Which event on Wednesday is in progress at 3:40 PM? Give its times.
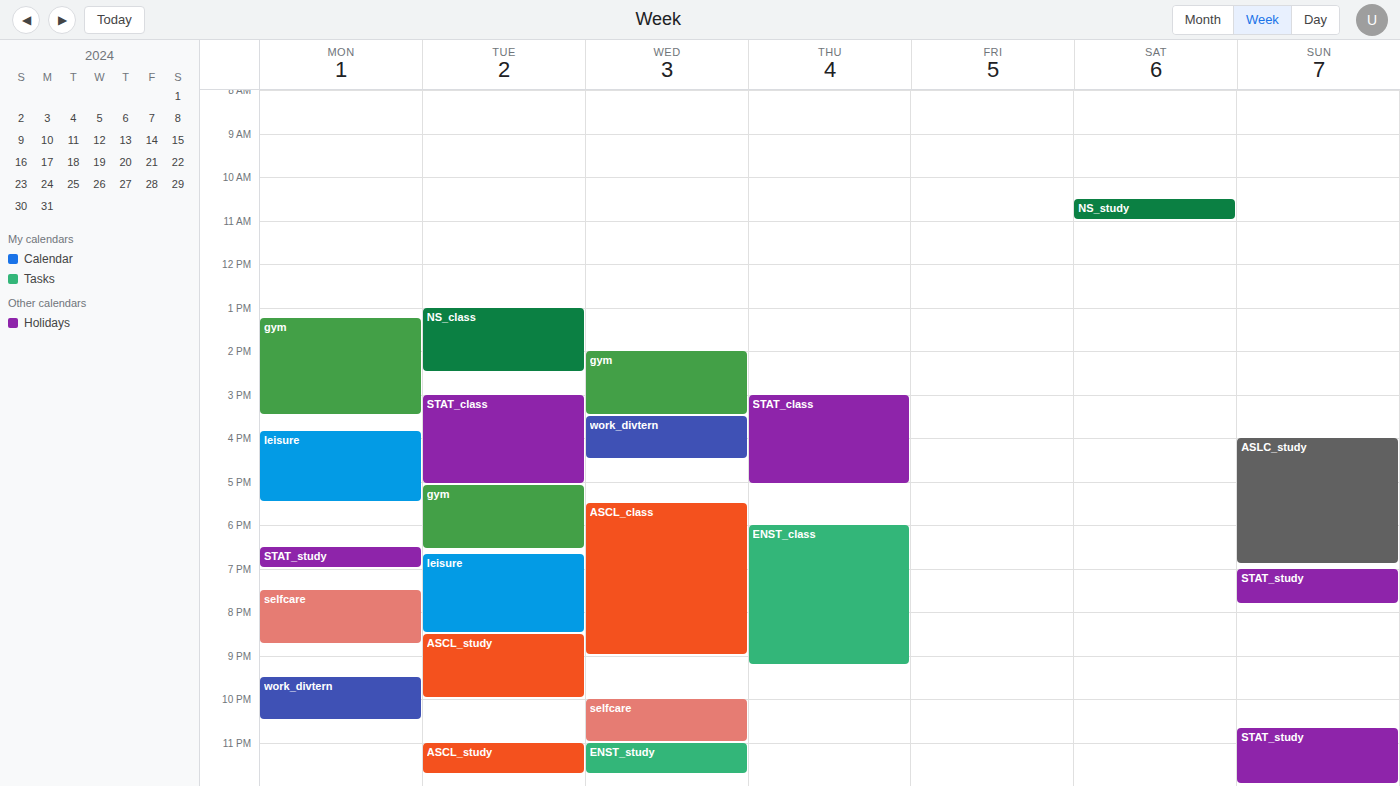
"work_divtern", 3:30 PM to 4:30 PM